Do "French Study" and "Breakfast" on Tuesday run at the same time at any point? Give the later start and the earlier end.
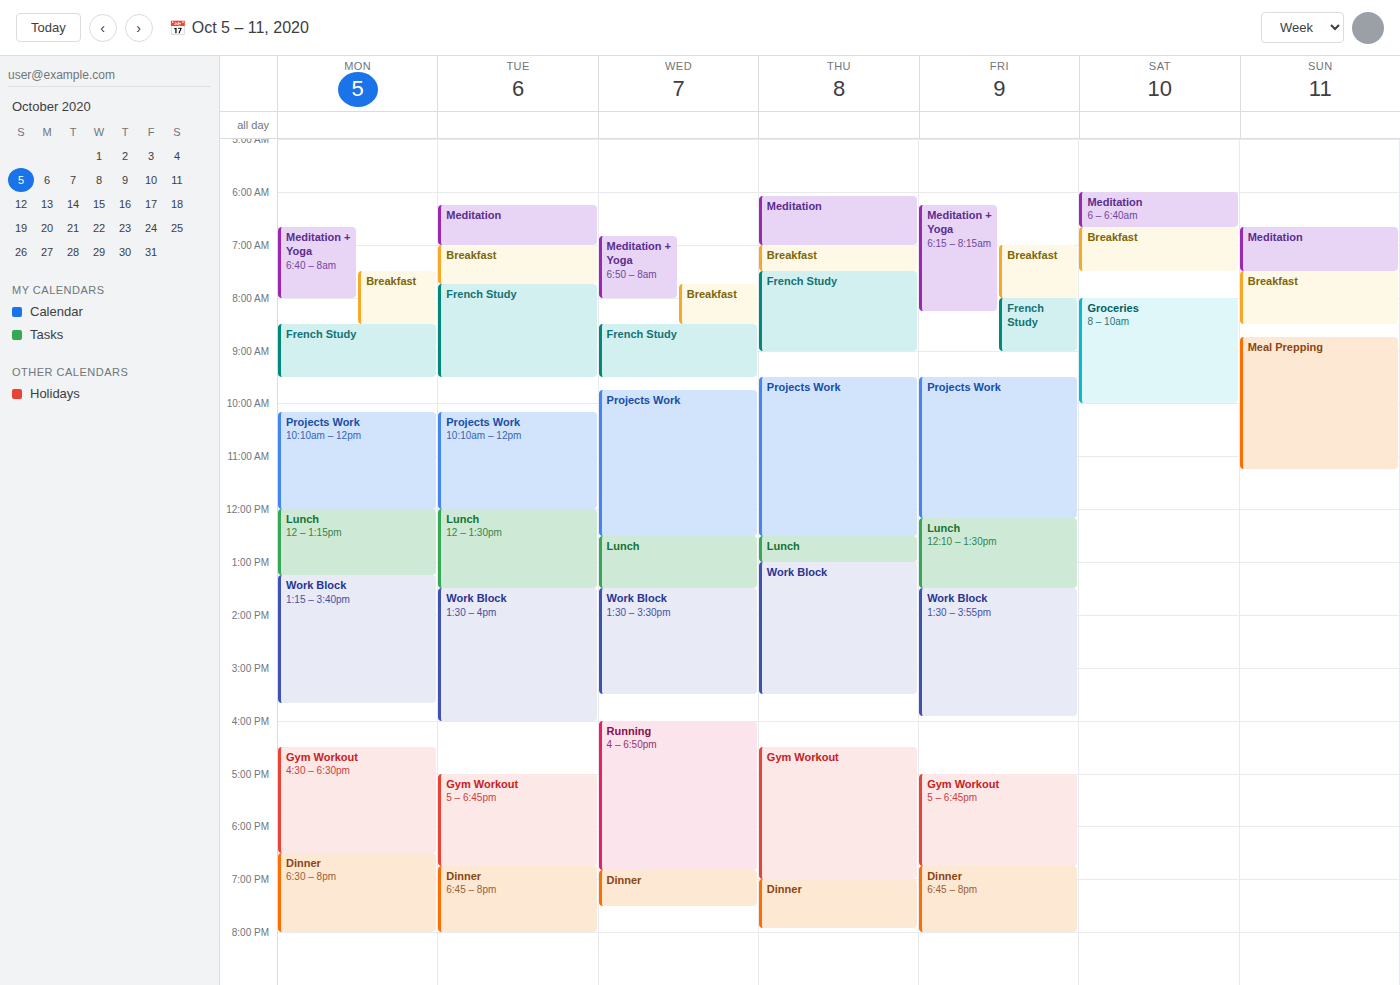
"Breakfast" ends at 7:45 AM, exactly when "French Study" starts -- they touch but do not overlap.